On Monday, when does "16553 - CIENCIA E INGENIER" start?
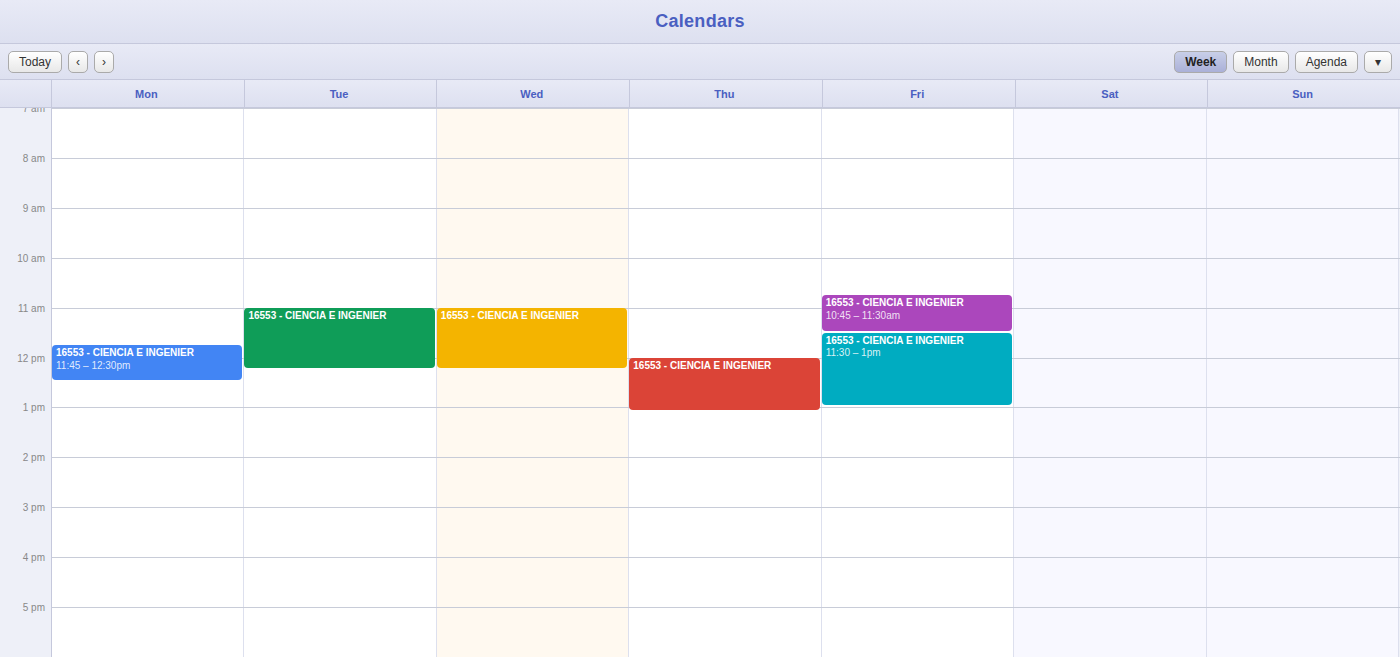
11:45